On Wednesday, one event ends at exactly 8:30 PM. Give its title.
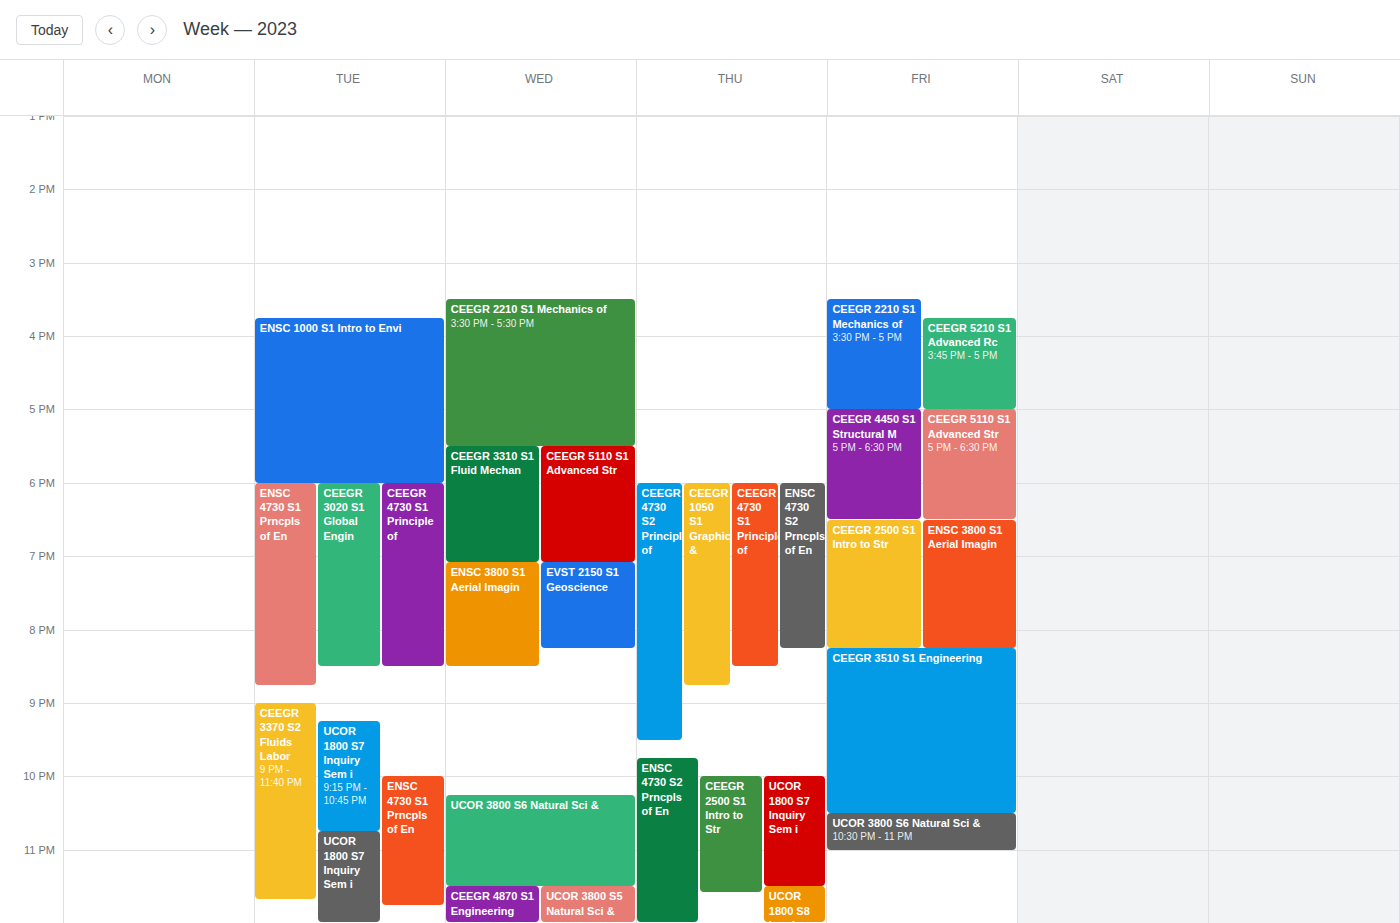
"ENSC 3800 S1 Aerial Imagin"